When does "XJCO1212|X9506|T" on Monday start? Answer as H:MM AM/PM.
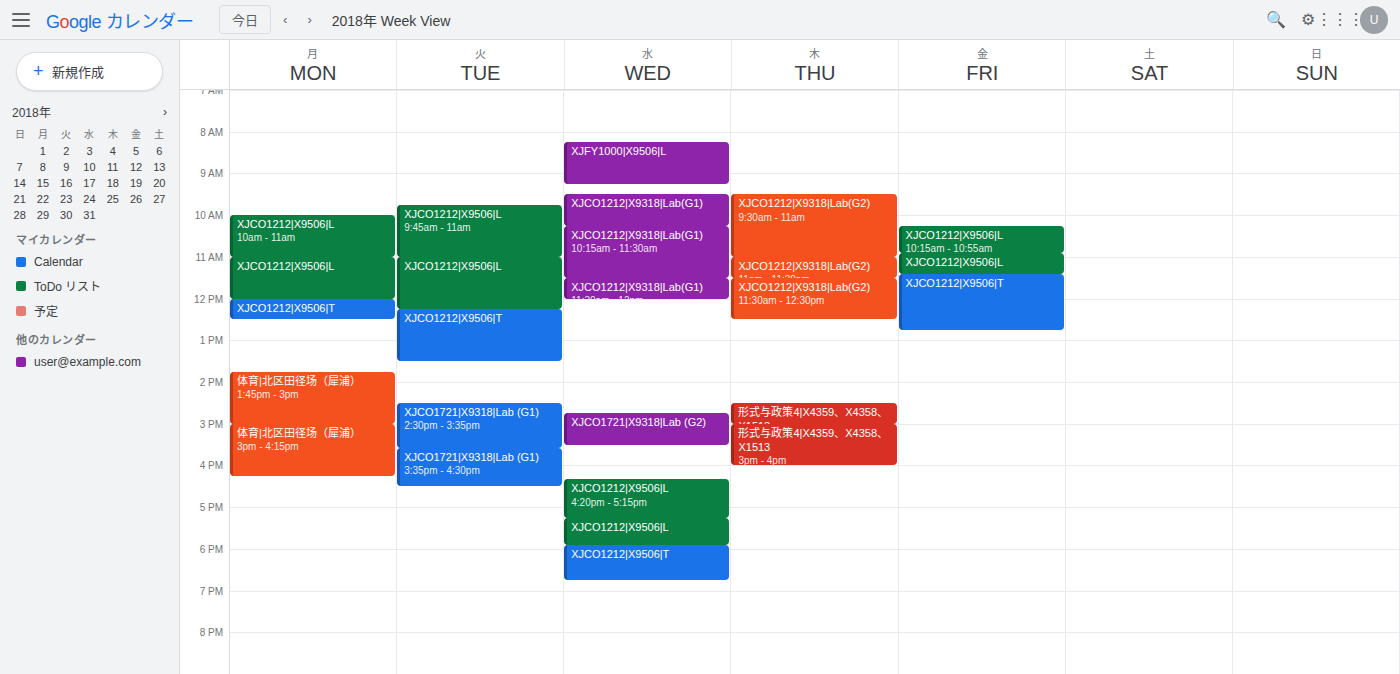
12:00 PM